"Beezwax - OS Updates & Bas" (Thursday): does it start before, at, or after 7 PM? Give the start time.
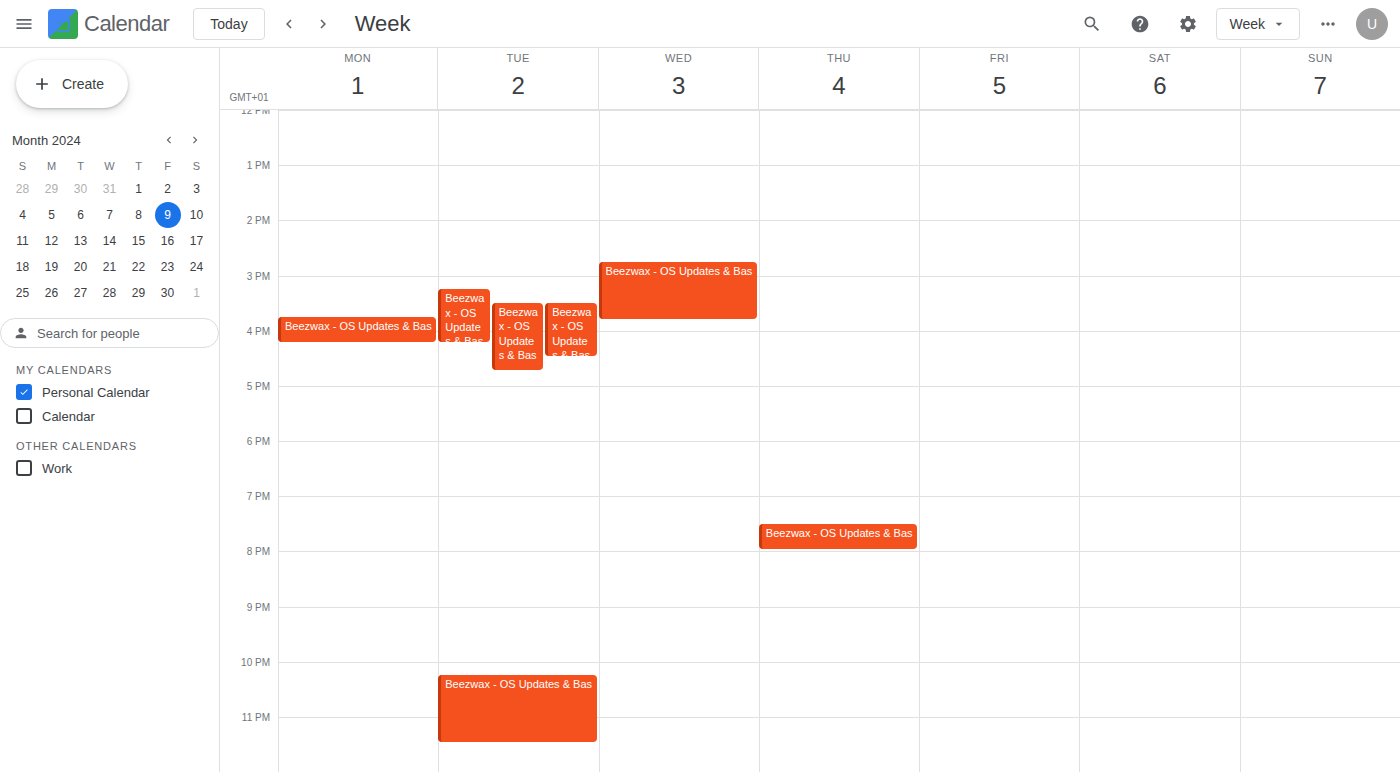
7:30 PM -- after 7 PM, 30 minutes below the 7 PM line.